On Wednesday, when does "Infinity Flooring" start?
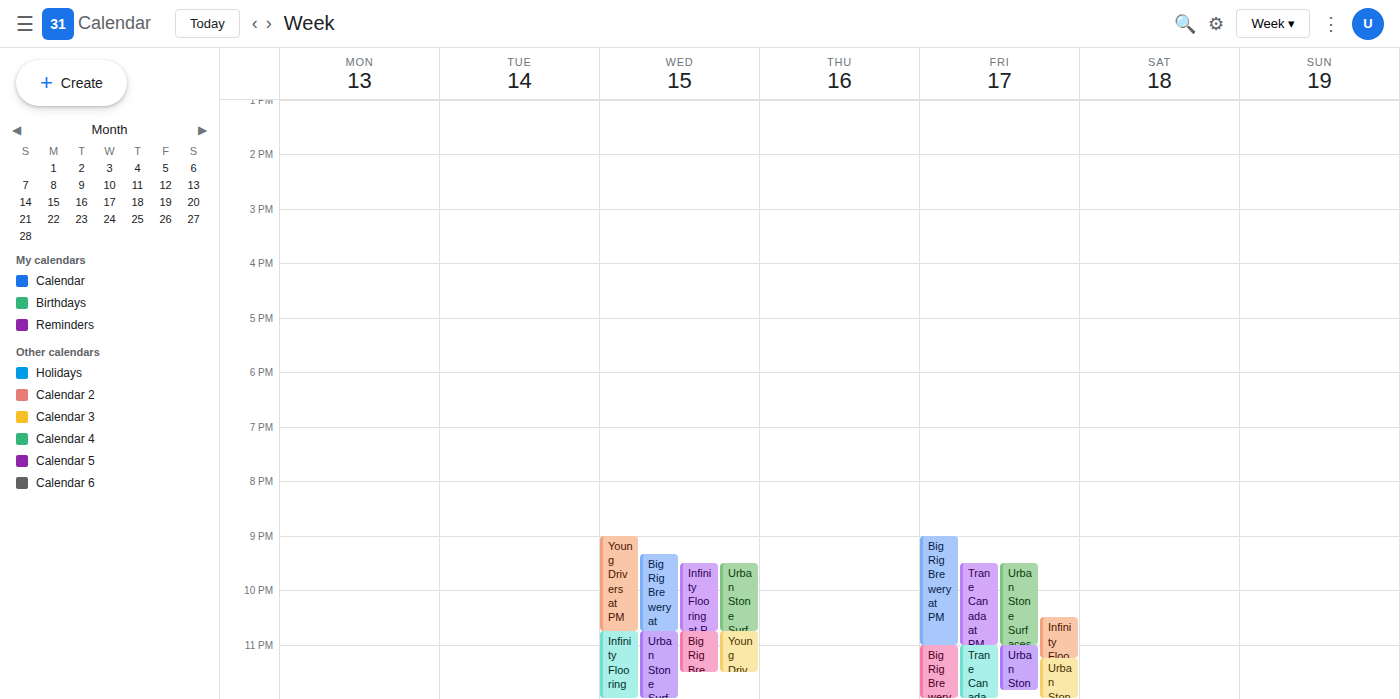
10:45 PM